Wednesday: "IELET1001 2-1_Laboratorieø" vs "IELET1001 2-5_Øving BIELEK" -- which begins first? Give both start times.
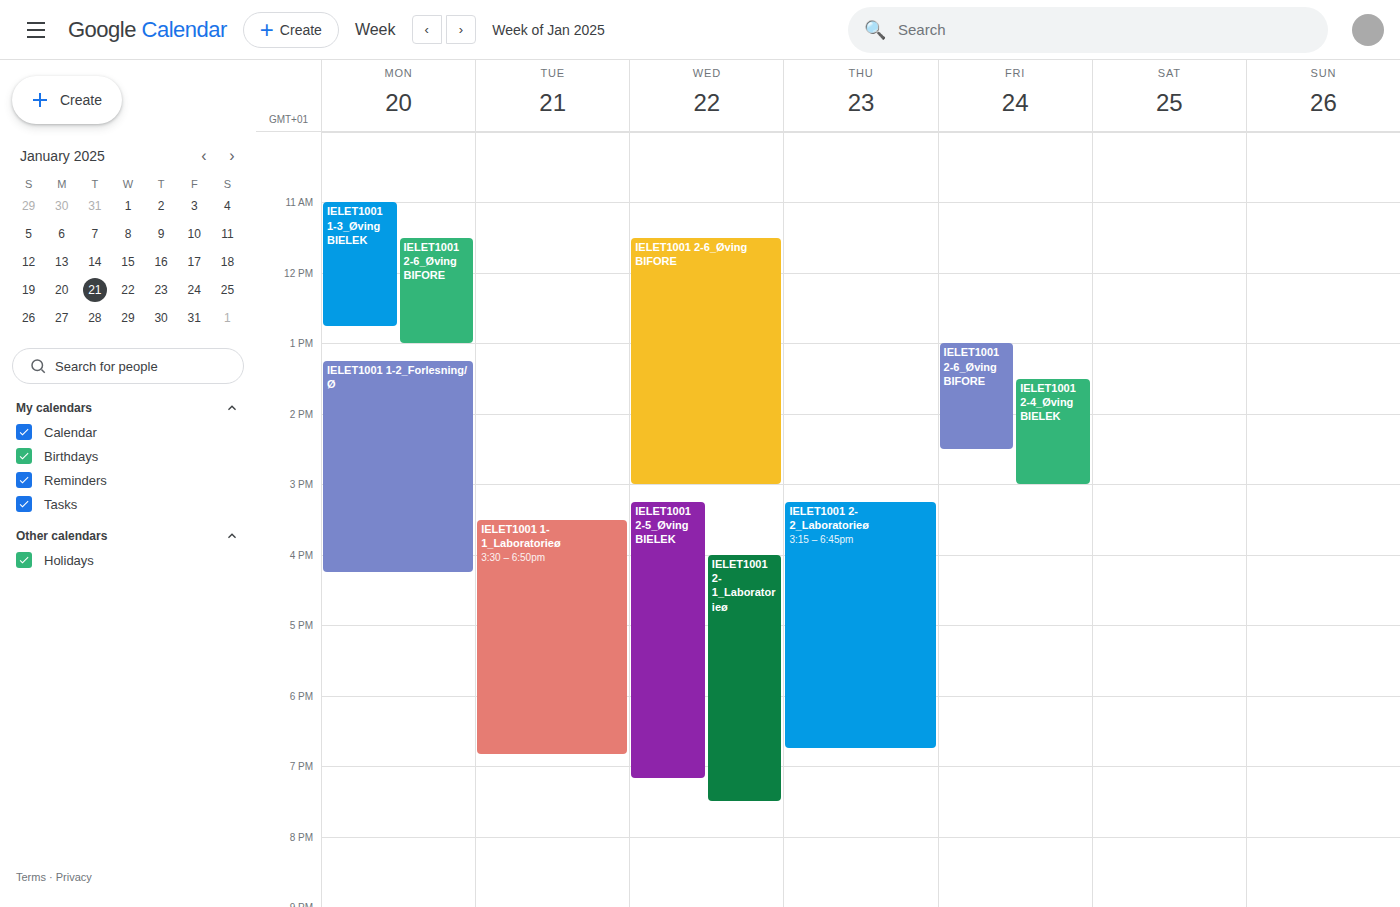
"IELET1001 2-5_Øving BIELEK" 3:15 PM; "IELET1001 2-1_Laboratorieø" 4:00 PM.